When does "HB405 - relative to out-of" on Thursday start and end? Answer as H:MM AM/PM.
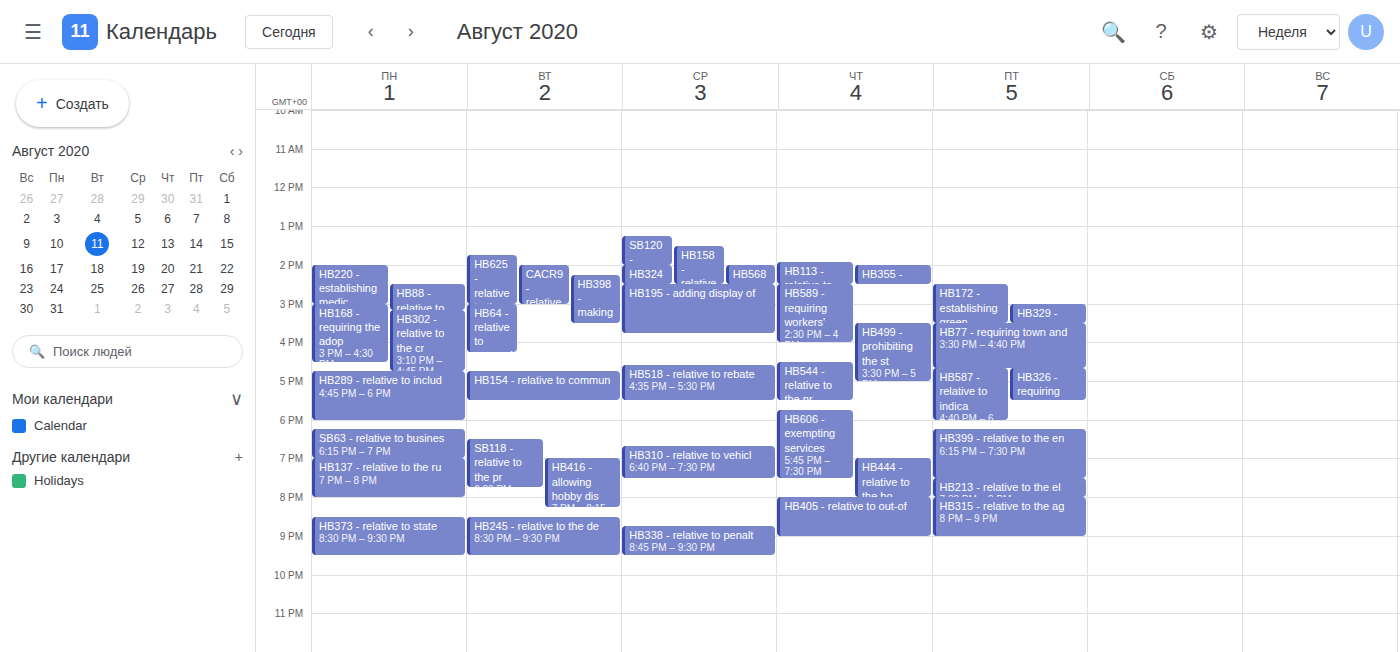
8:00 PM to 9:00 PM